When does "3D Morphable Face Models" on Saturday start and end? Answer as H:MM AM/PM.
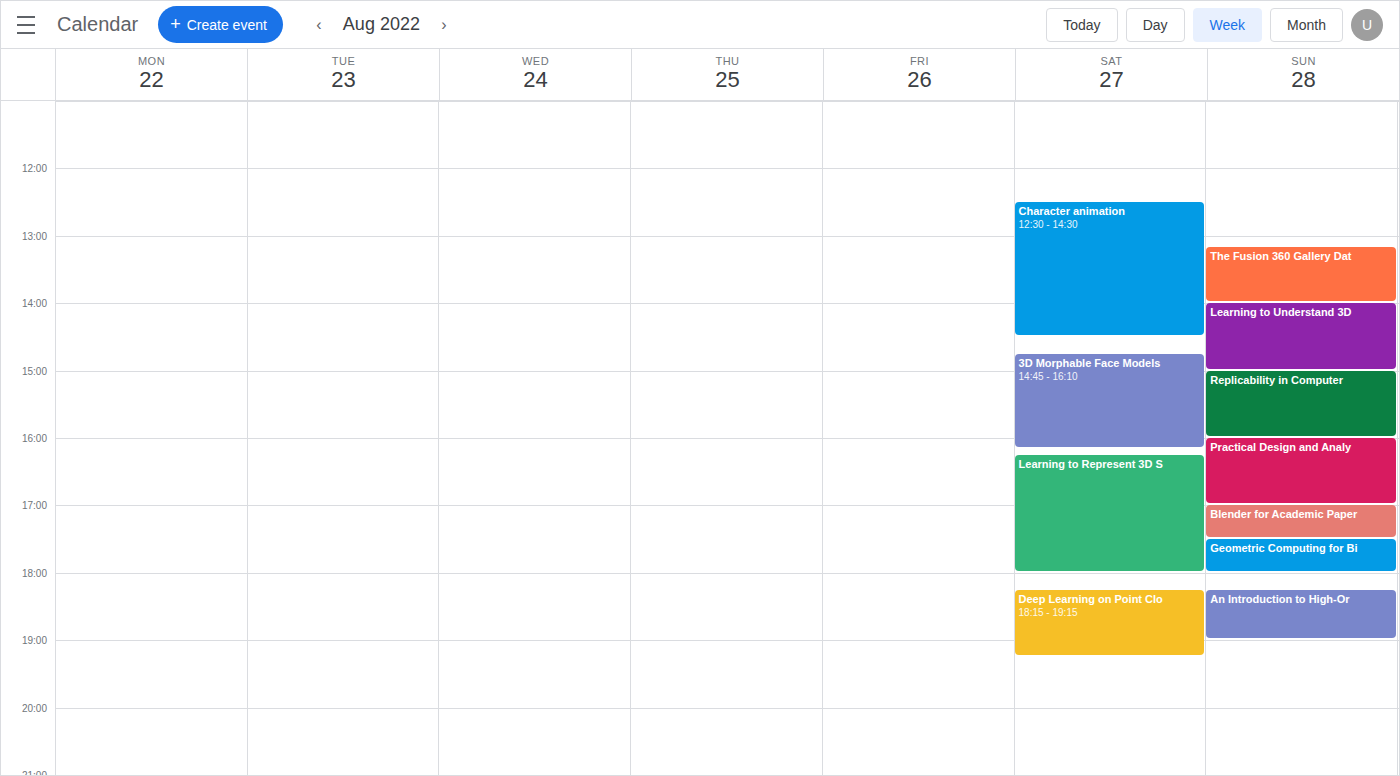
2:45 PM to 4:10 PM